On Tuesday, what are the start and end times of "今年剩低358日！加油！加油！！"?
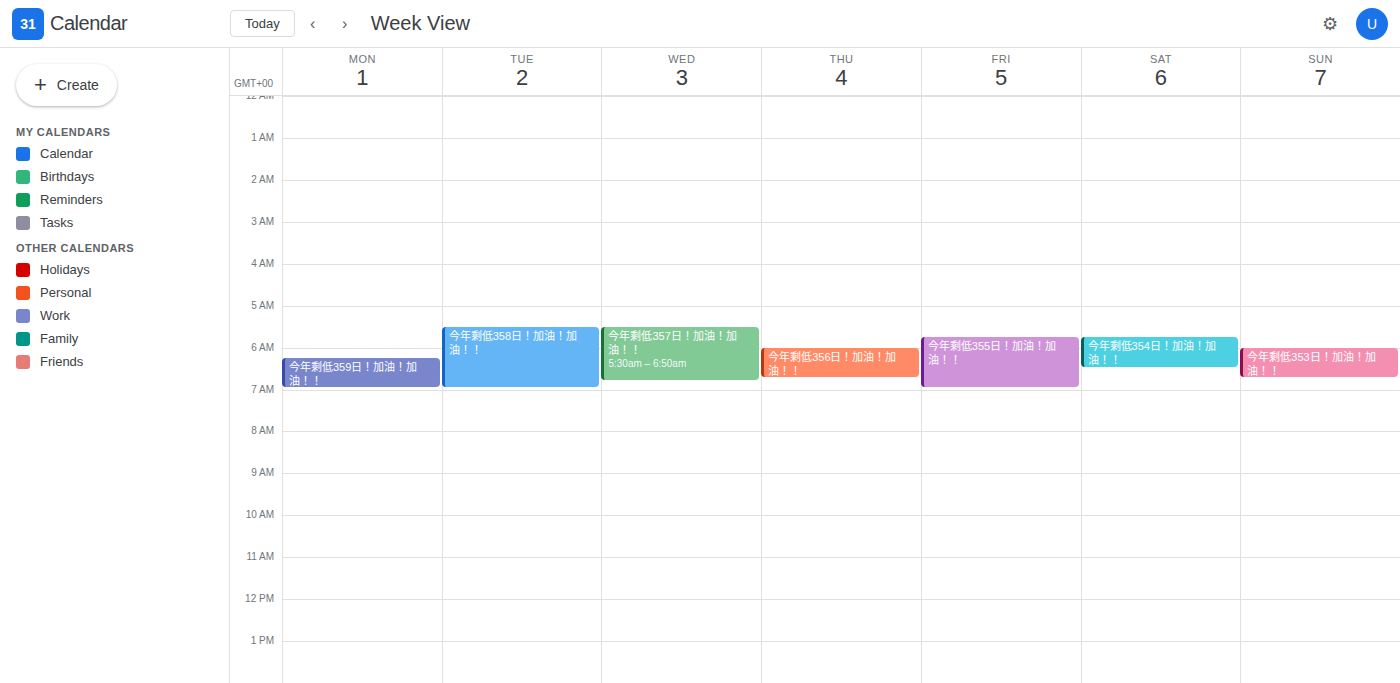
5:30 AM to 7:00 AM